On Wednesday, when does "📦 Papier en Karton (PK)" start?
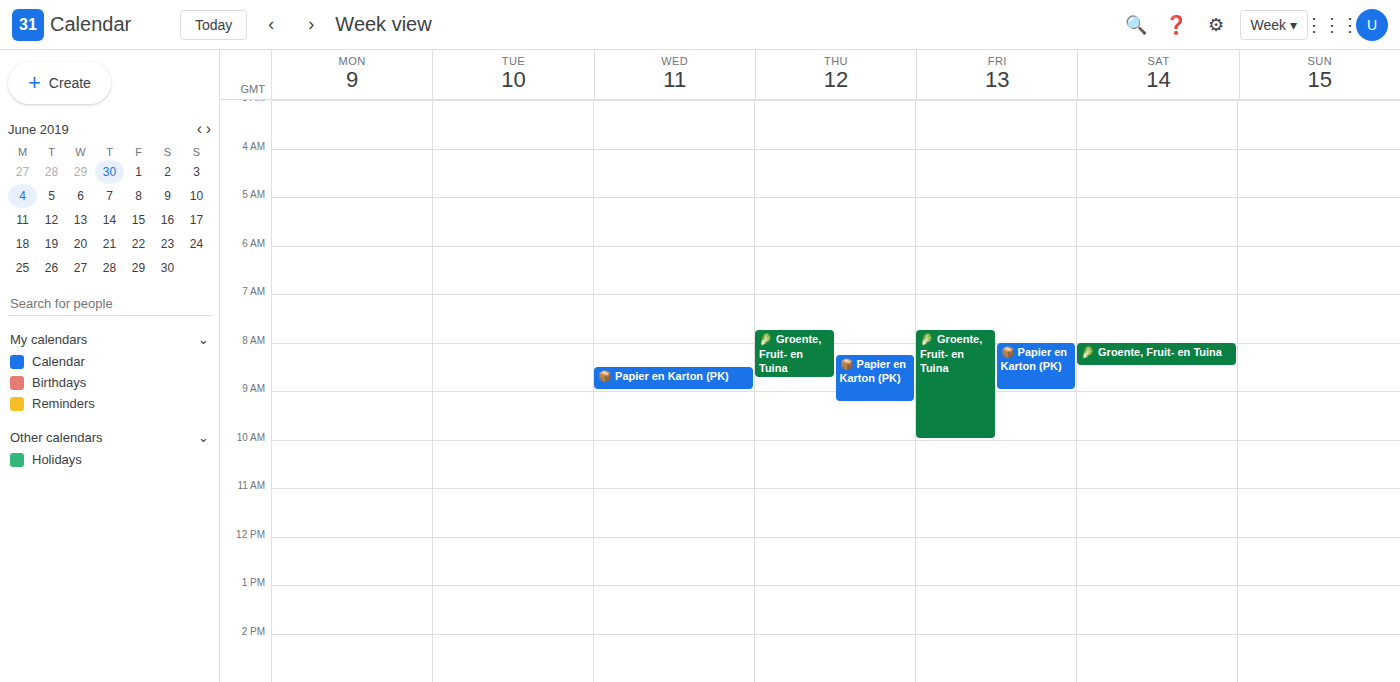
08:30